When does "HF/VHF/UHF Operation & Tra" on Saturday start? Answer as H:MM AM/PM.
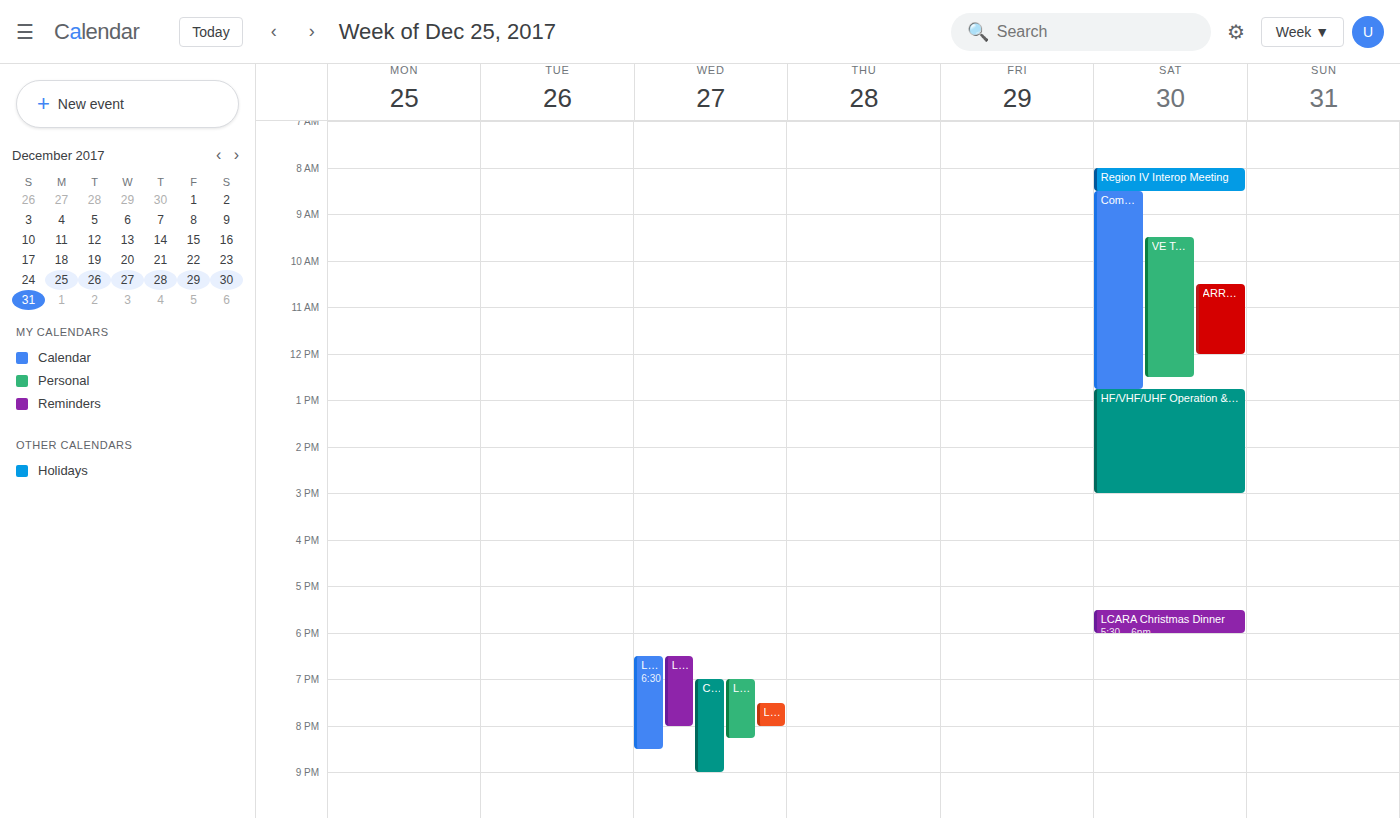
12:45 PM